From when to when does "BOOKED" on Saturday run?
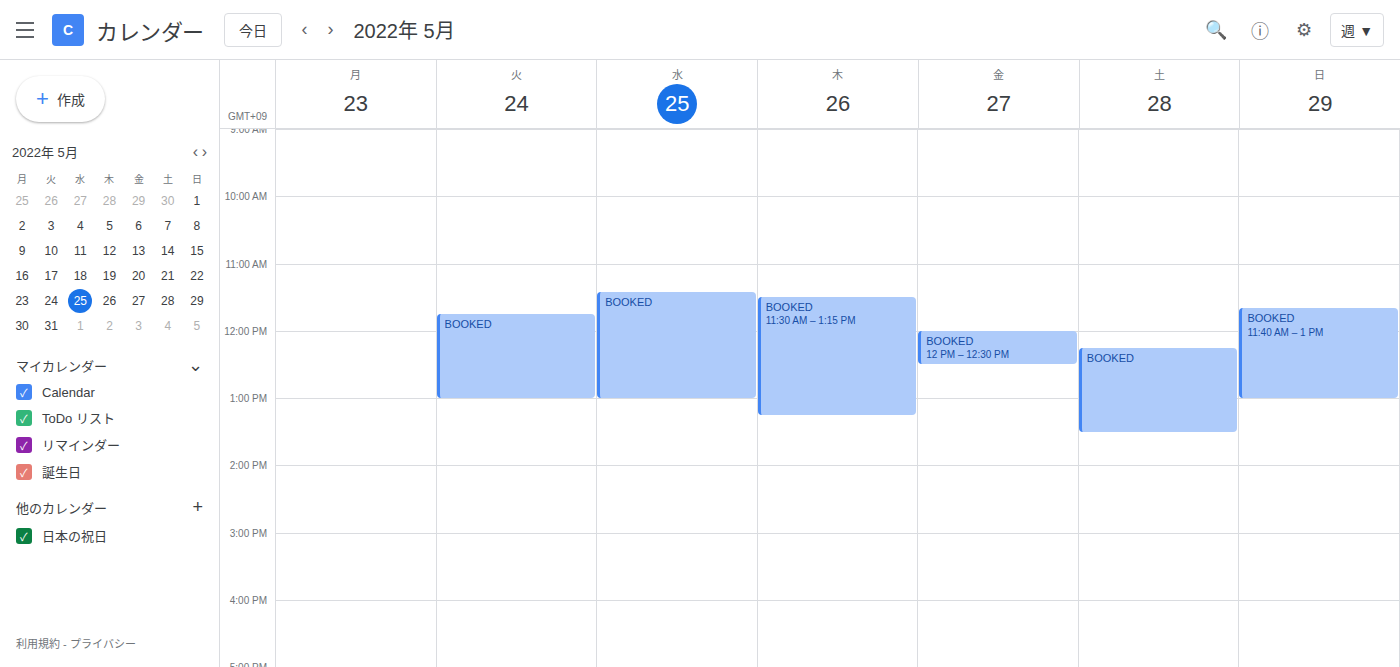
12:15 PM to 1:30 PM